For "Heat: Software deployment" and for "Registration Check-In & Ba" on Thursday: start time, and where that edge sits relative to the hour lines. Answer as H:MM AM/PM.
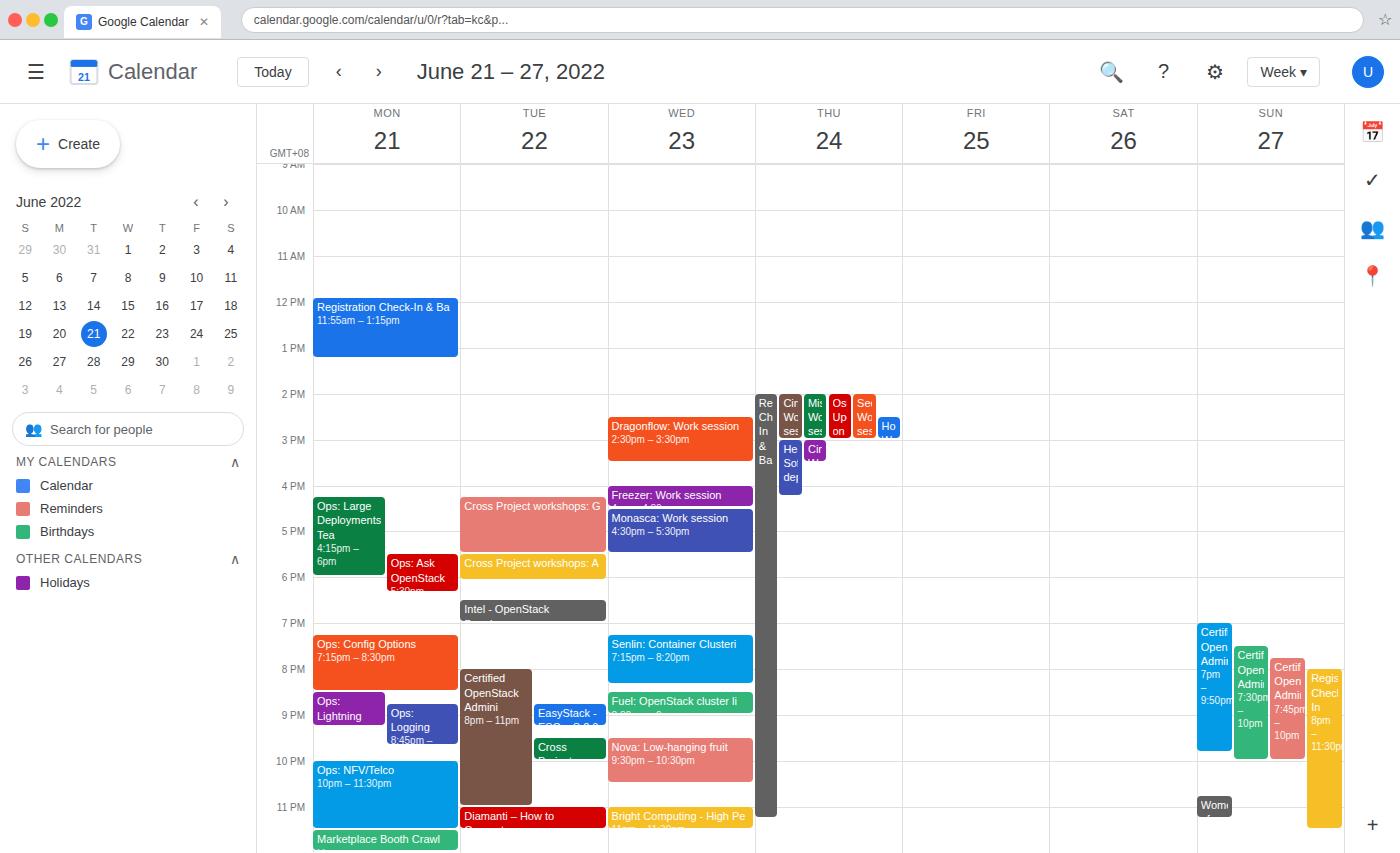
"Heat: Software deployment": 3:00 PM, exactly on the 3 PM line. "Registration Check-In & Ba": 2:00 PM, exactly on the 2 PM line.